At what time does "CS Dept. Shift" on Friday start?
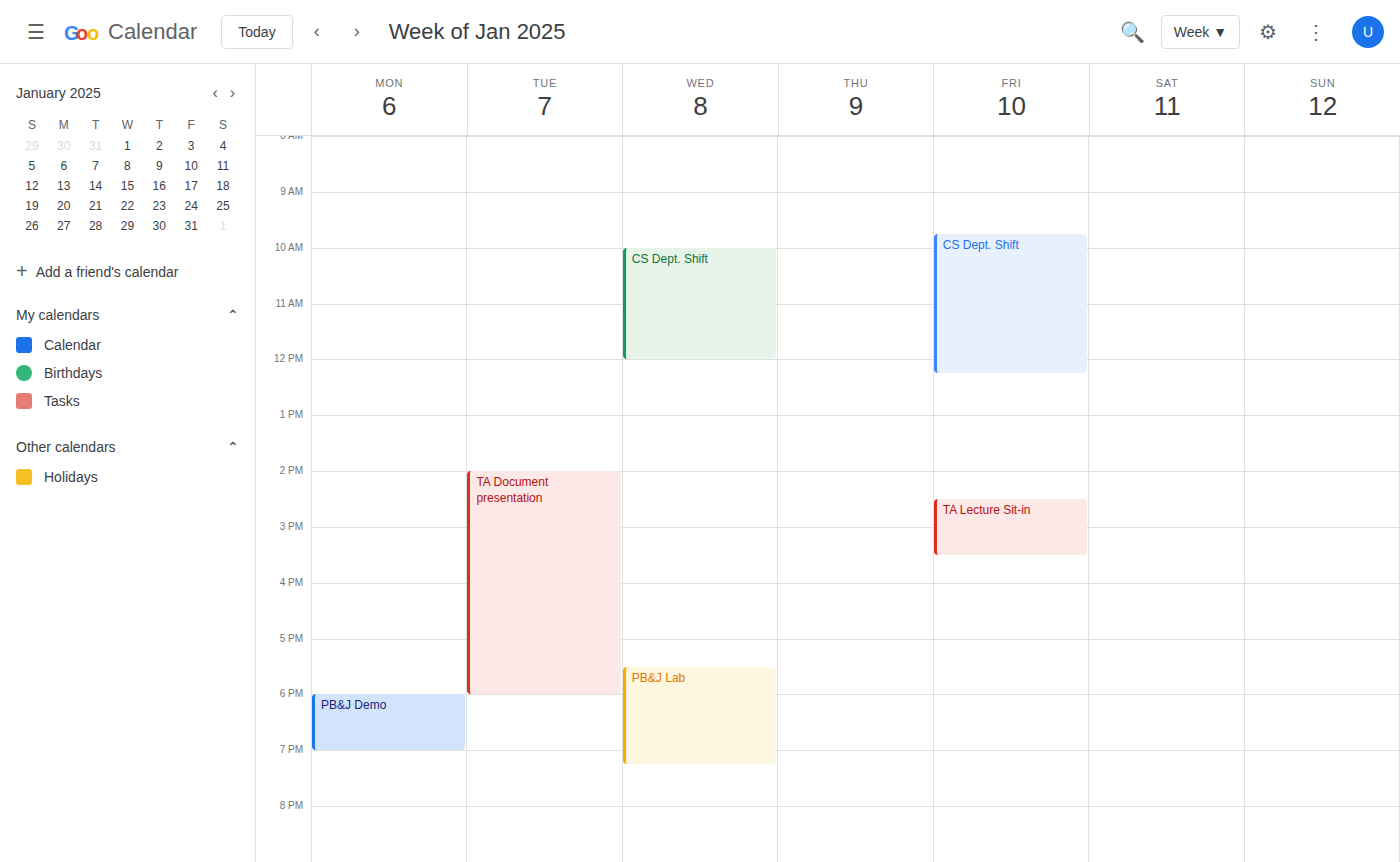
9:45 AM